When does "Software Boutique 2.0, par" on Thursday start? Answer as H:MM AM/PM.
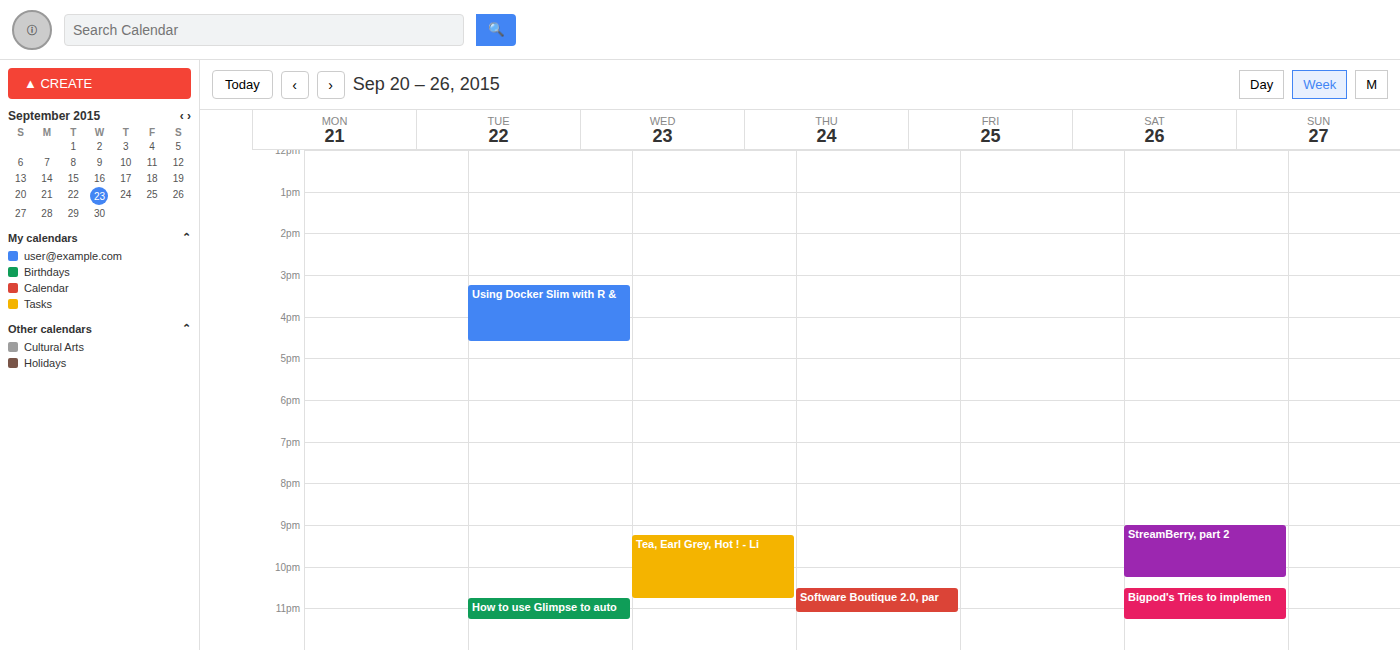
10:30 PM